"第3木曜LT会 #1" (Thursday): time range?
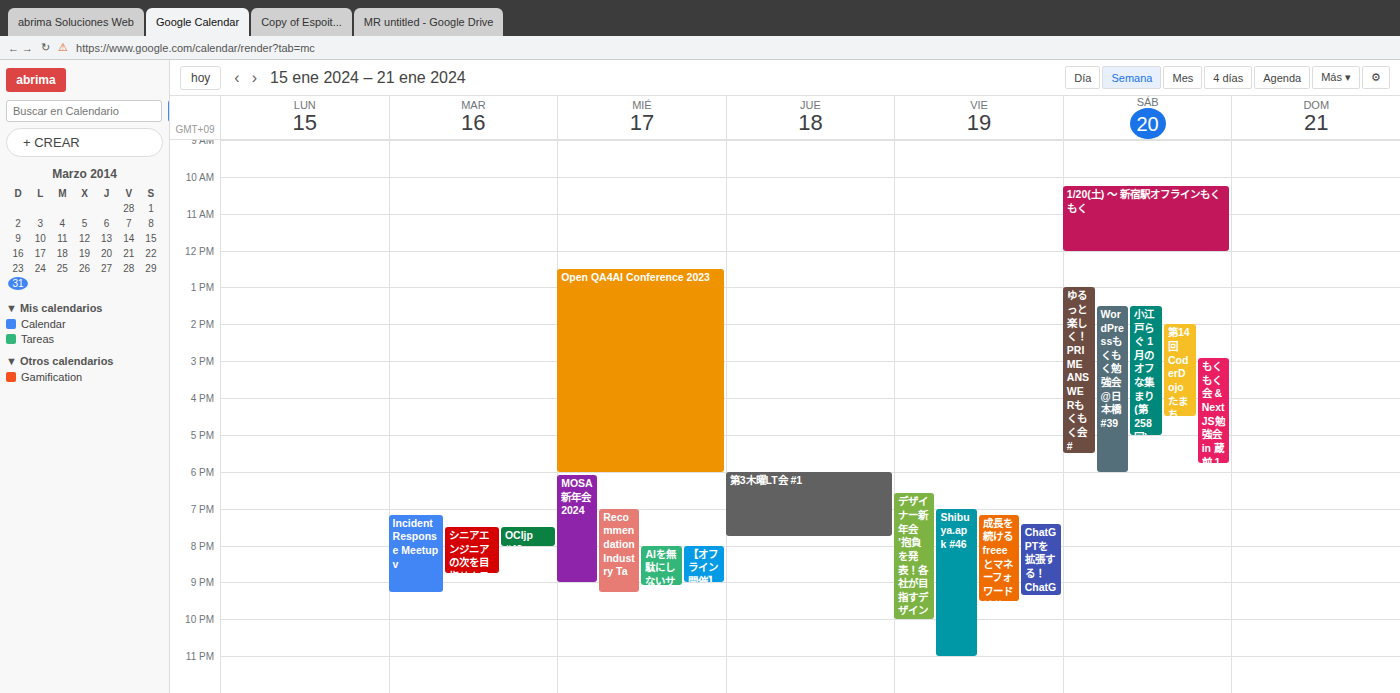
6:00 PM to 7:45 PM